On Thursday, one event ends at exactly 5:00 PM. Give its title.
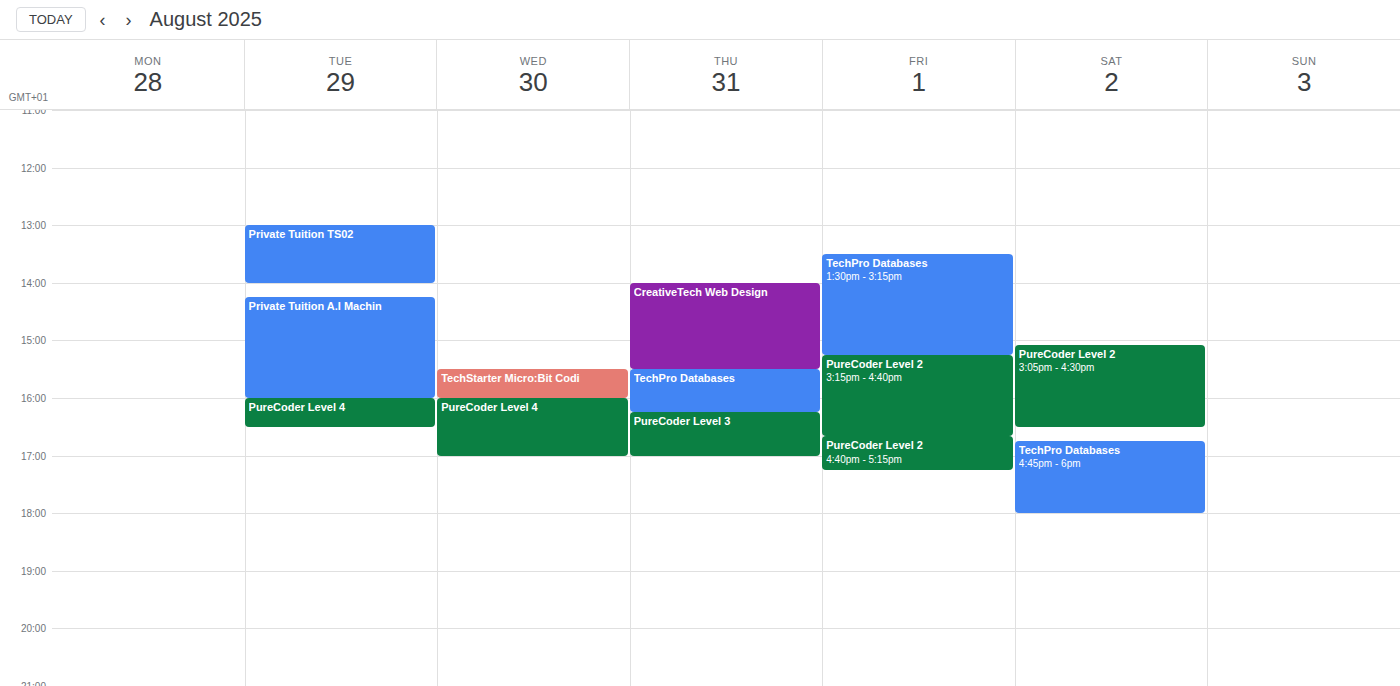
"PureCoder Level 3"